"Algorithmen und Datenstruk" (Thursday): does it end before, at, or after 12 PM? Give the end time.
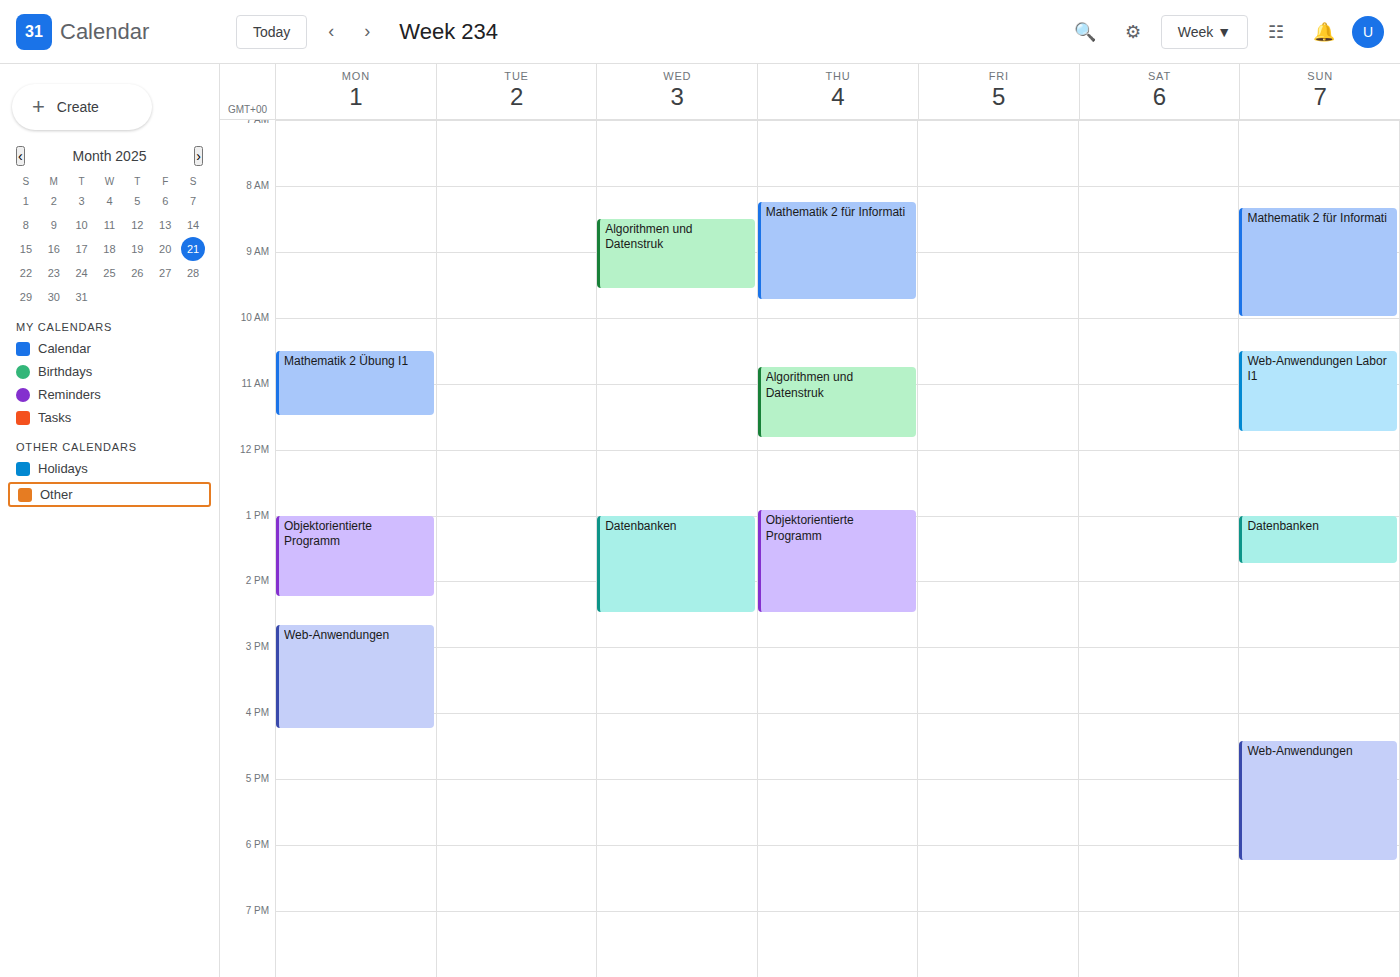
11:50 AM -- before 12 PM, 10 minutes above the 12 PM line.